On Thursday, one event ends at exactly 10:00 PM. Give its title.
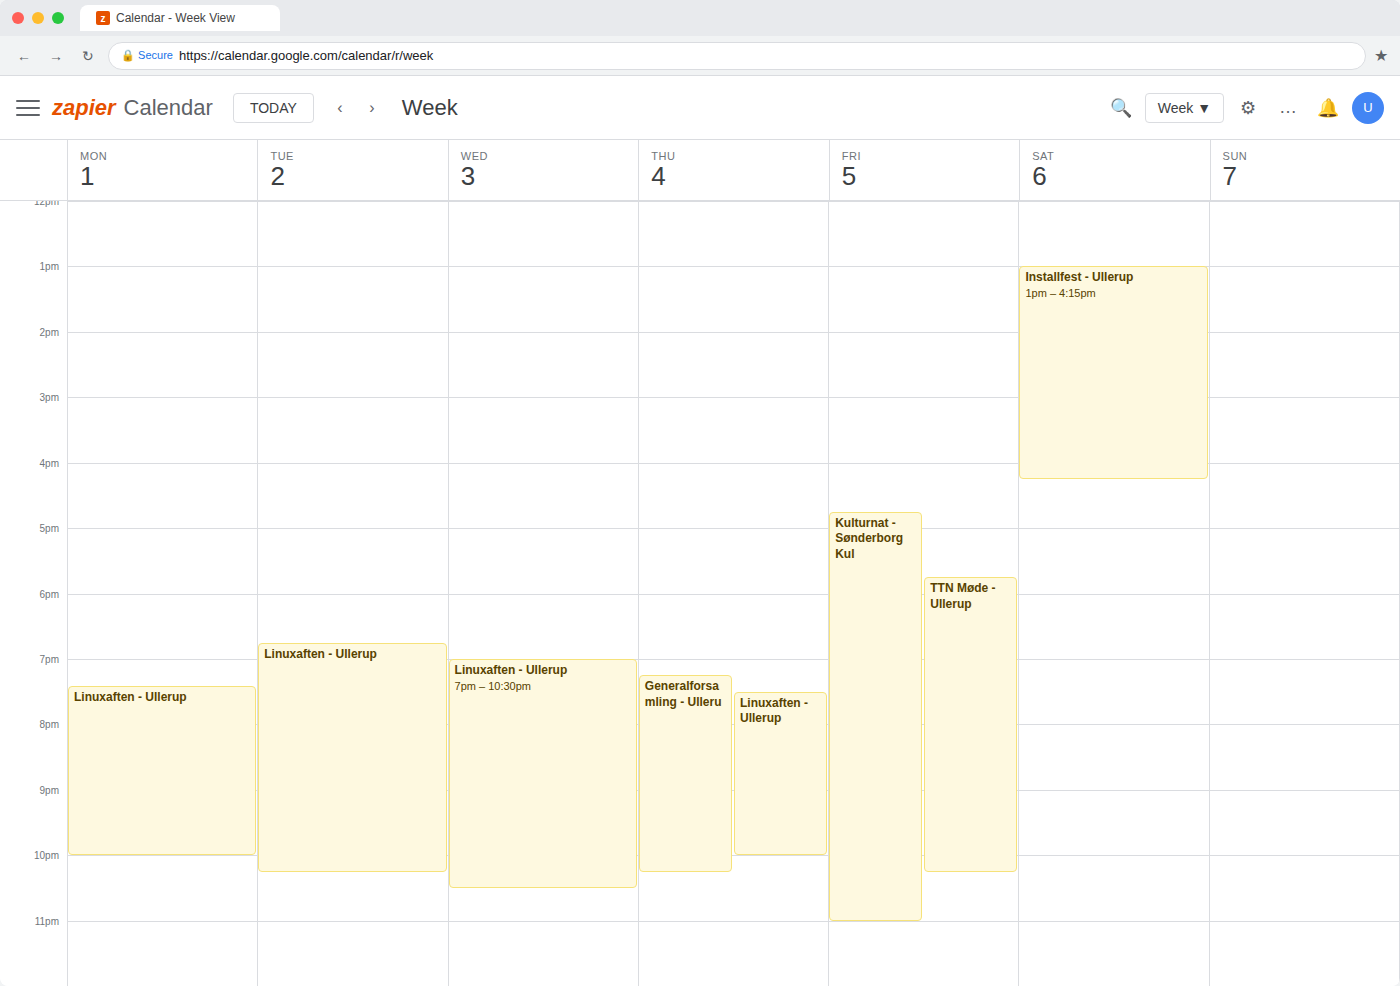
"Linuxaften - Ullerup"